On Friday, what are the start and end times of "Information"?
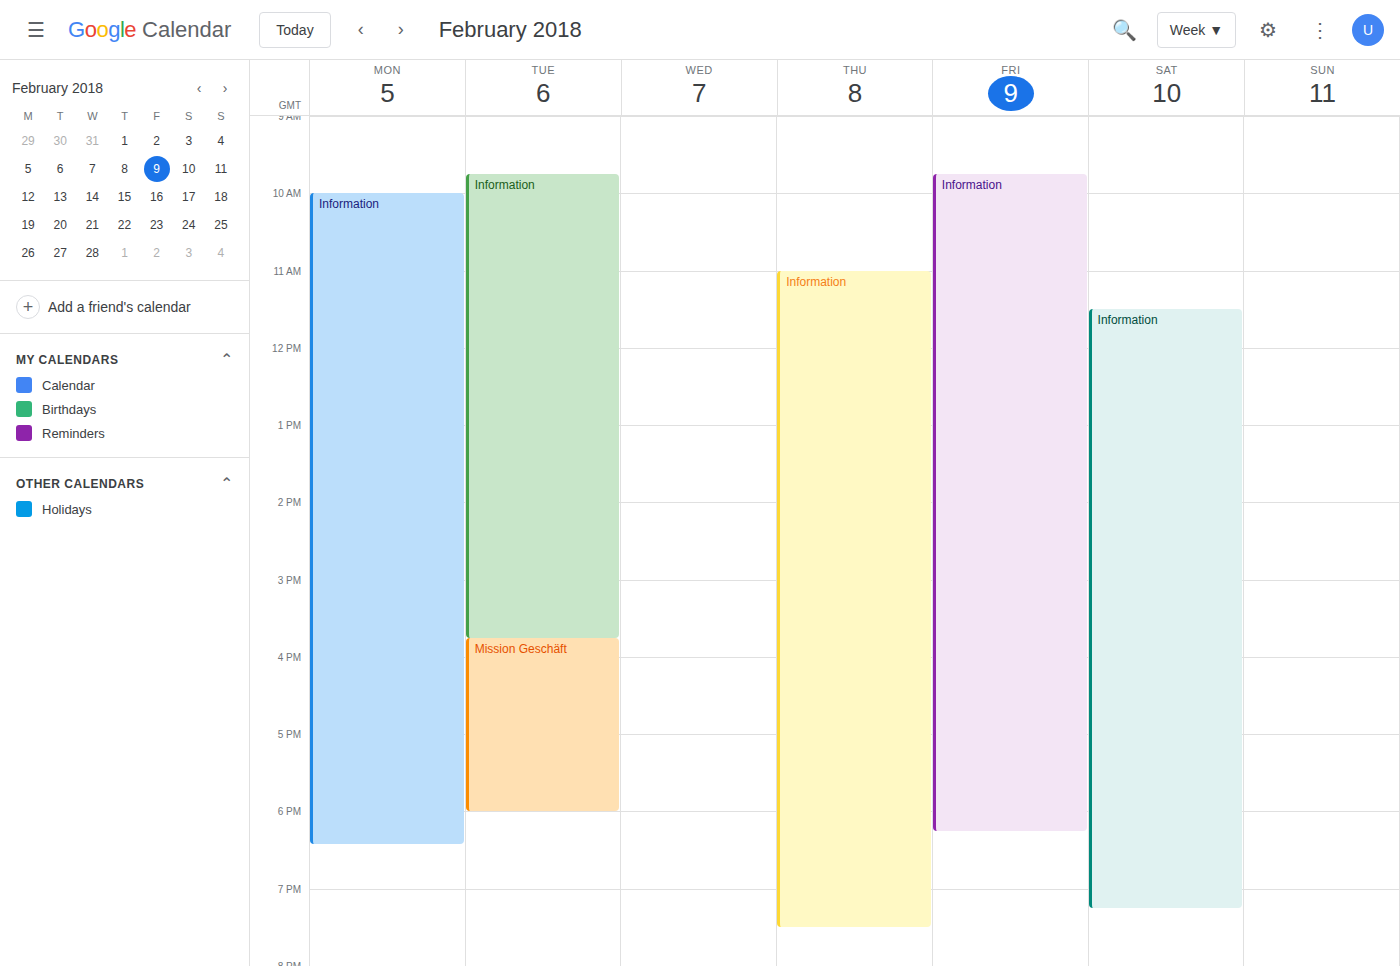
9:45 AM to 6:15 PM